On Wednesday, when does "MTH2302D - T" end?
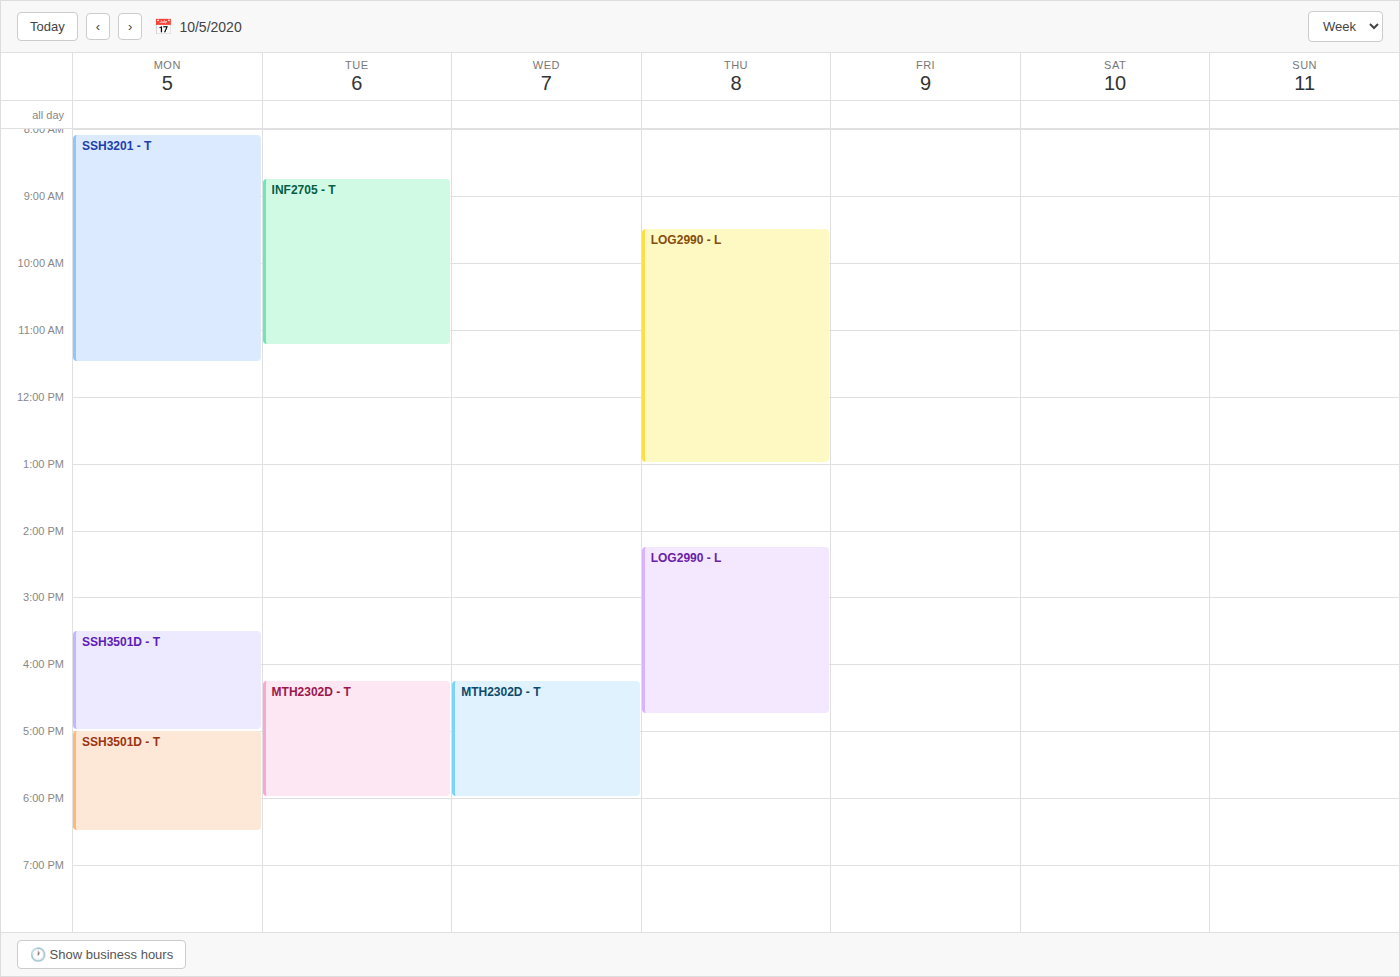
18:00